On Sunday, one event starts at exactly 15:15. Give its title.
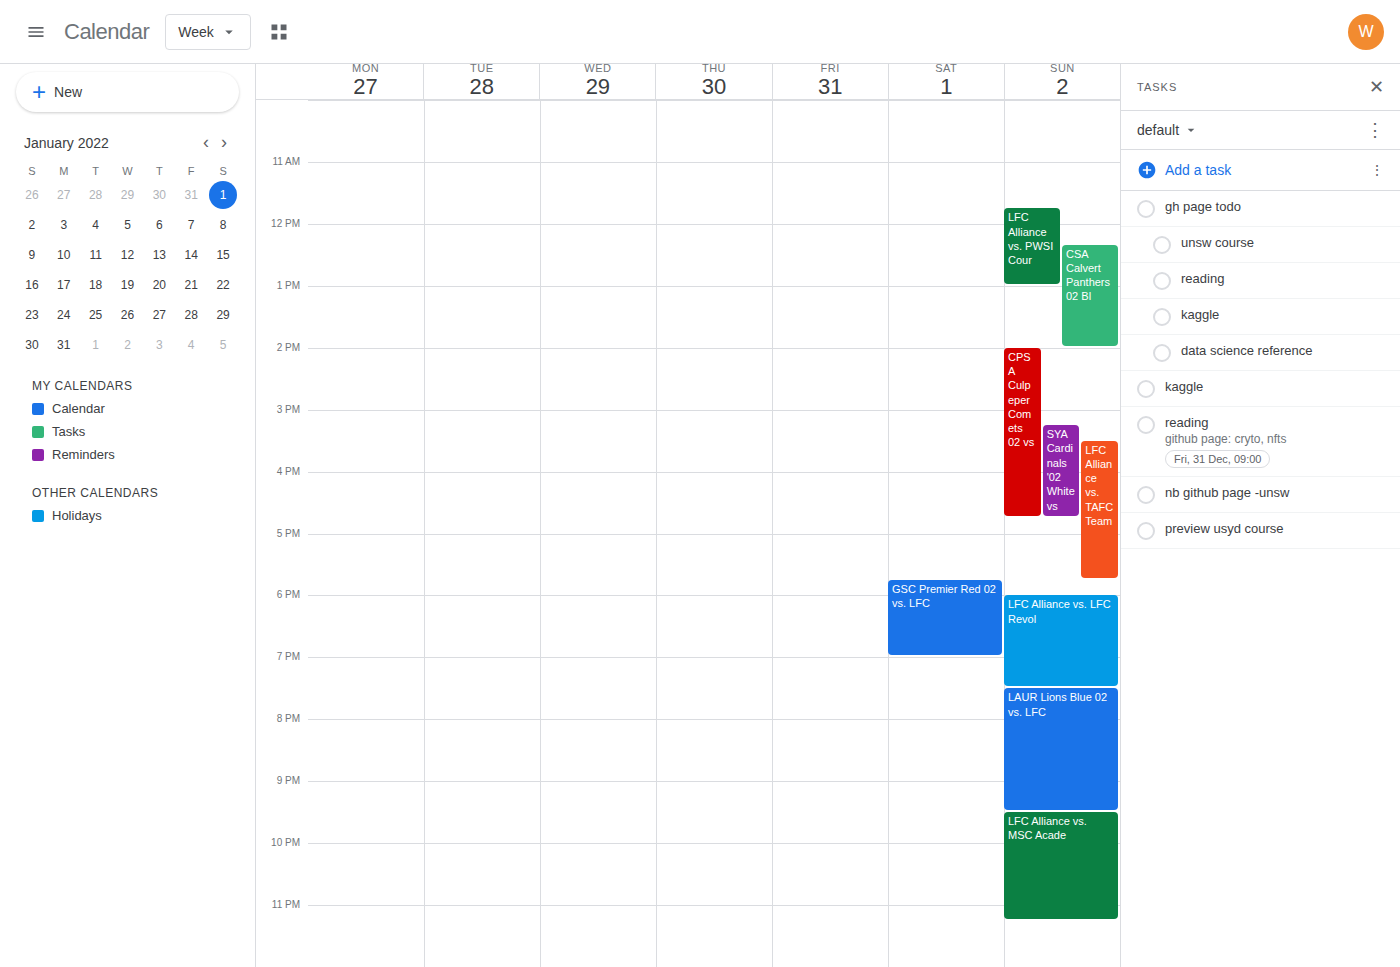
"SYA Cardinals '02 White vs"